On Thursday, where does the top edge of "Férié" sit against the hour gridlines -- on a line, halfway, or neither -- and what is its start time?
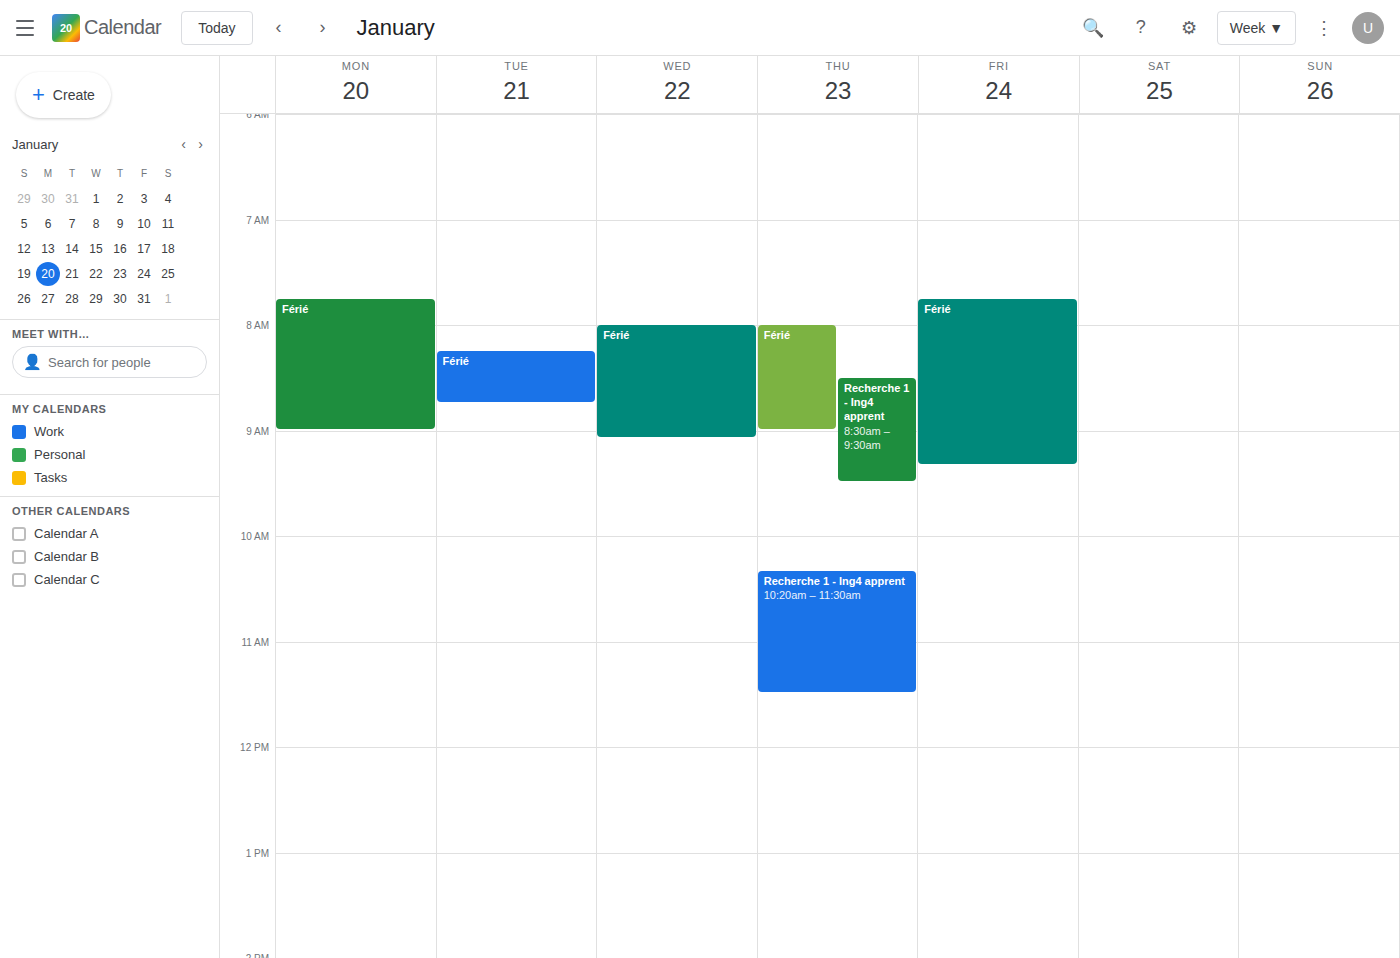
8:00 AM -- exactly on the 8 AM line.